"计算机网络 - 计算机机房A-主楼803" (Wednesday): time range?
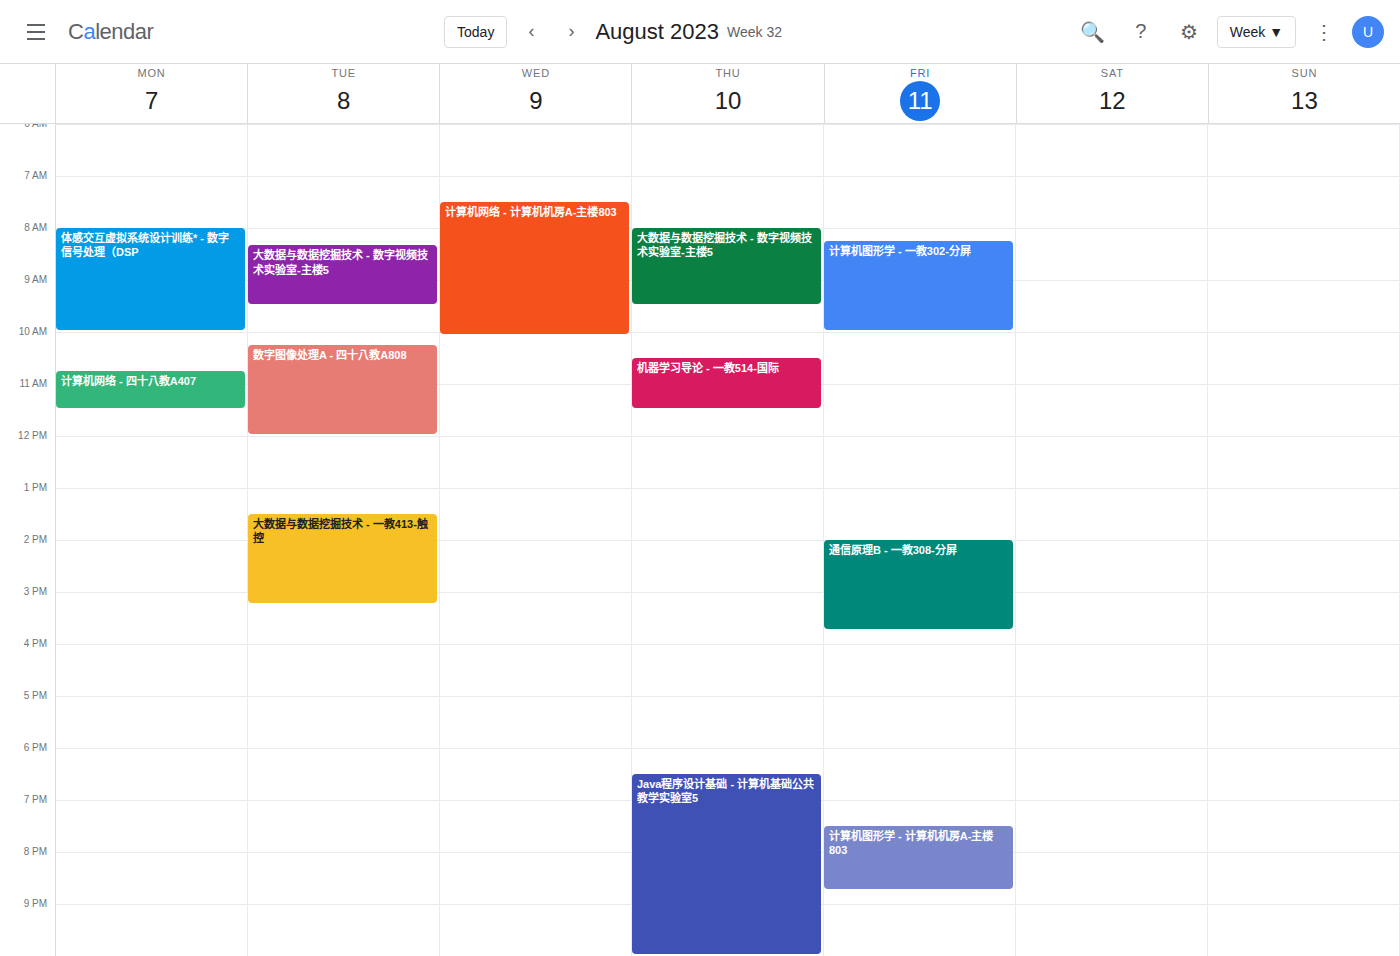
7:30 AM to 10:05 AM